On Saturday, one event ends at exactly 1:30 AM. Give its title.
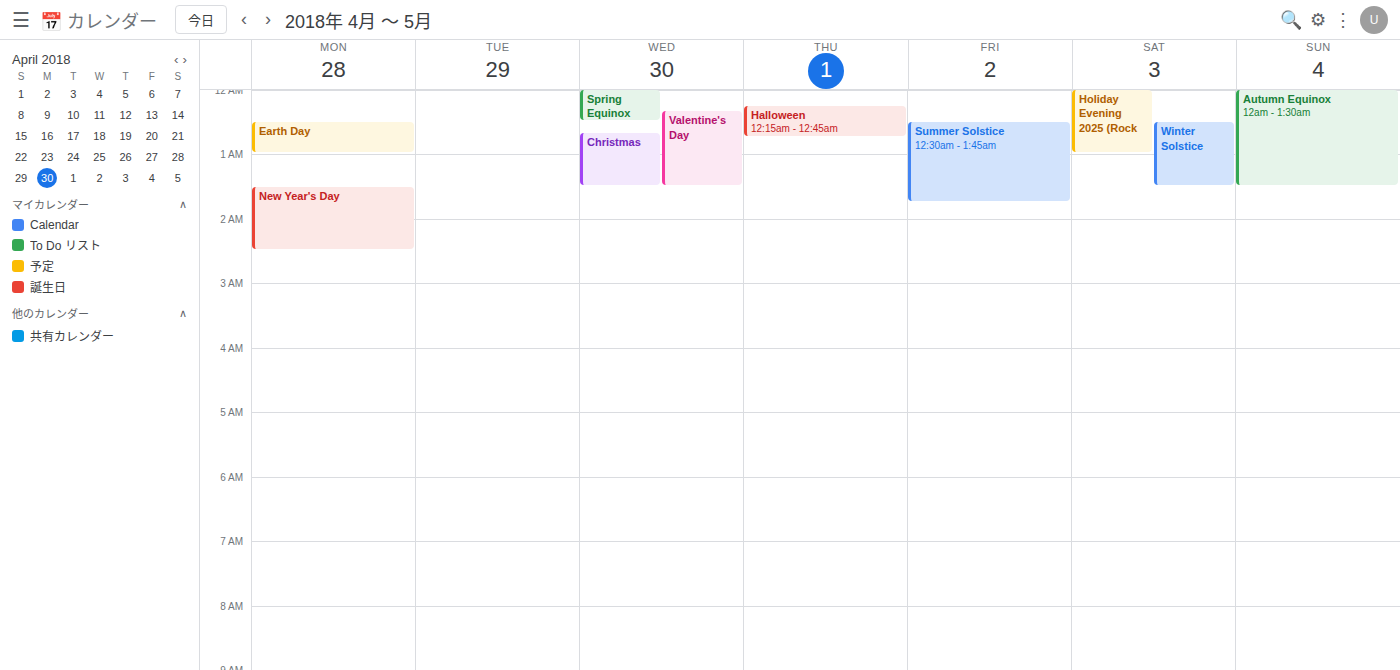
"Winter Solstice"